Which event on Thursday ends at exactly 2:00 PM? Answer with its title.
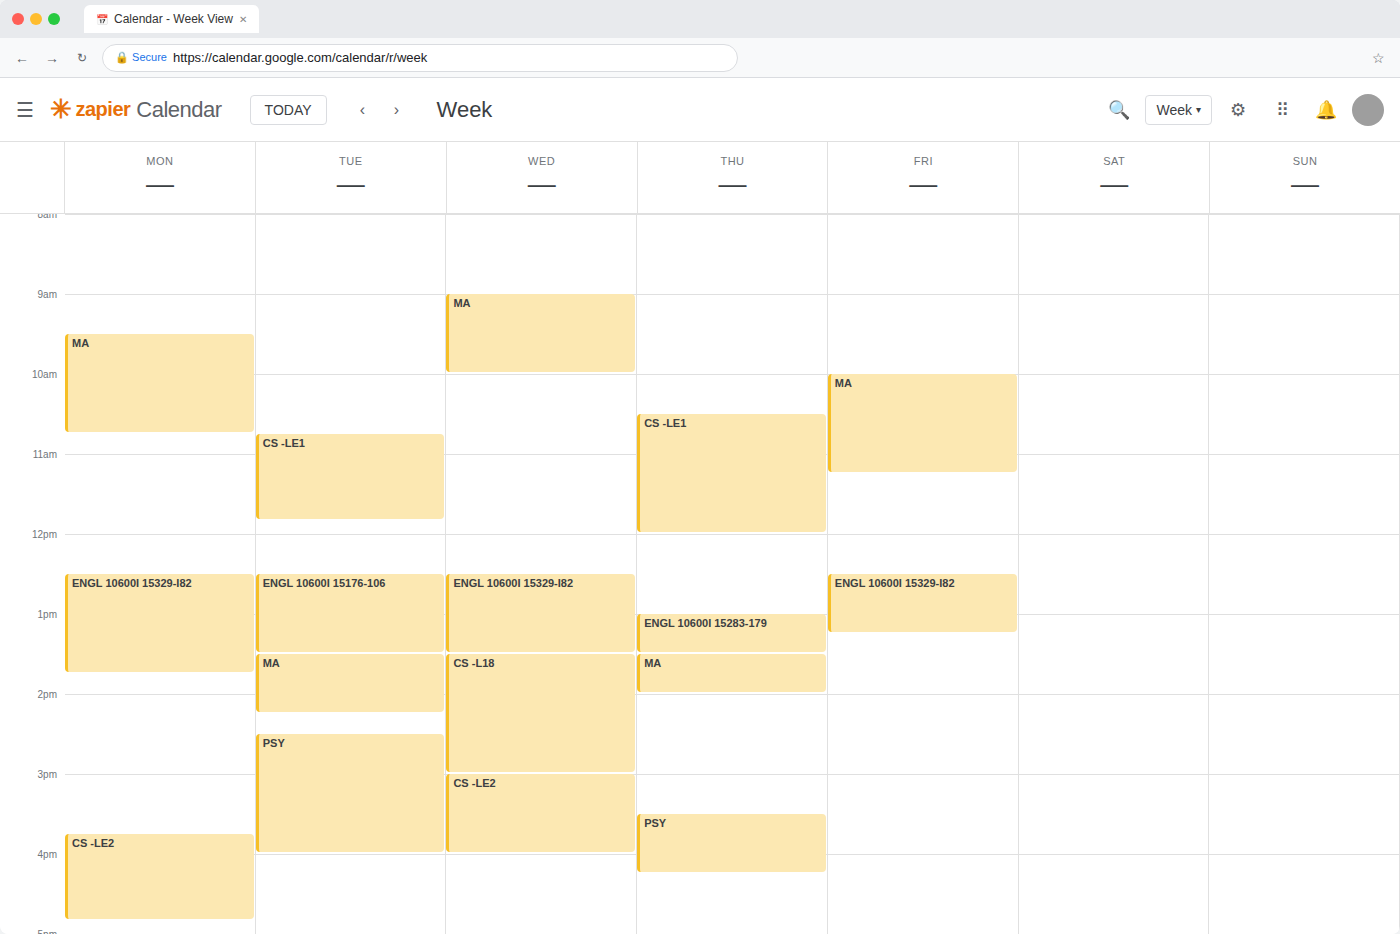
"MA"